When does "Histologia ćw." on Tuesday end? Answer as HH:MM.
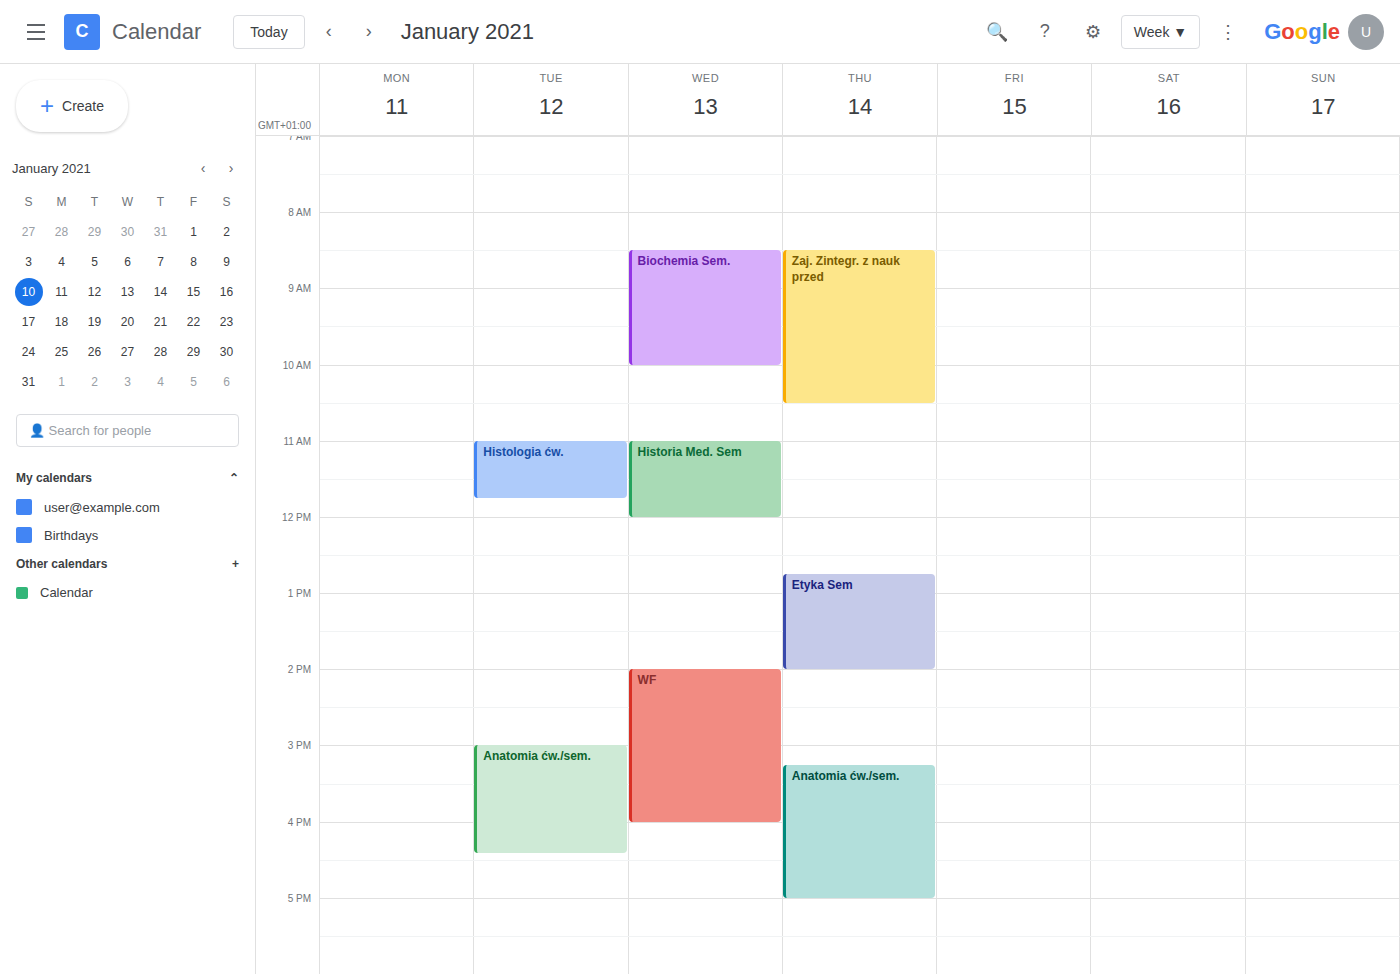
11:45